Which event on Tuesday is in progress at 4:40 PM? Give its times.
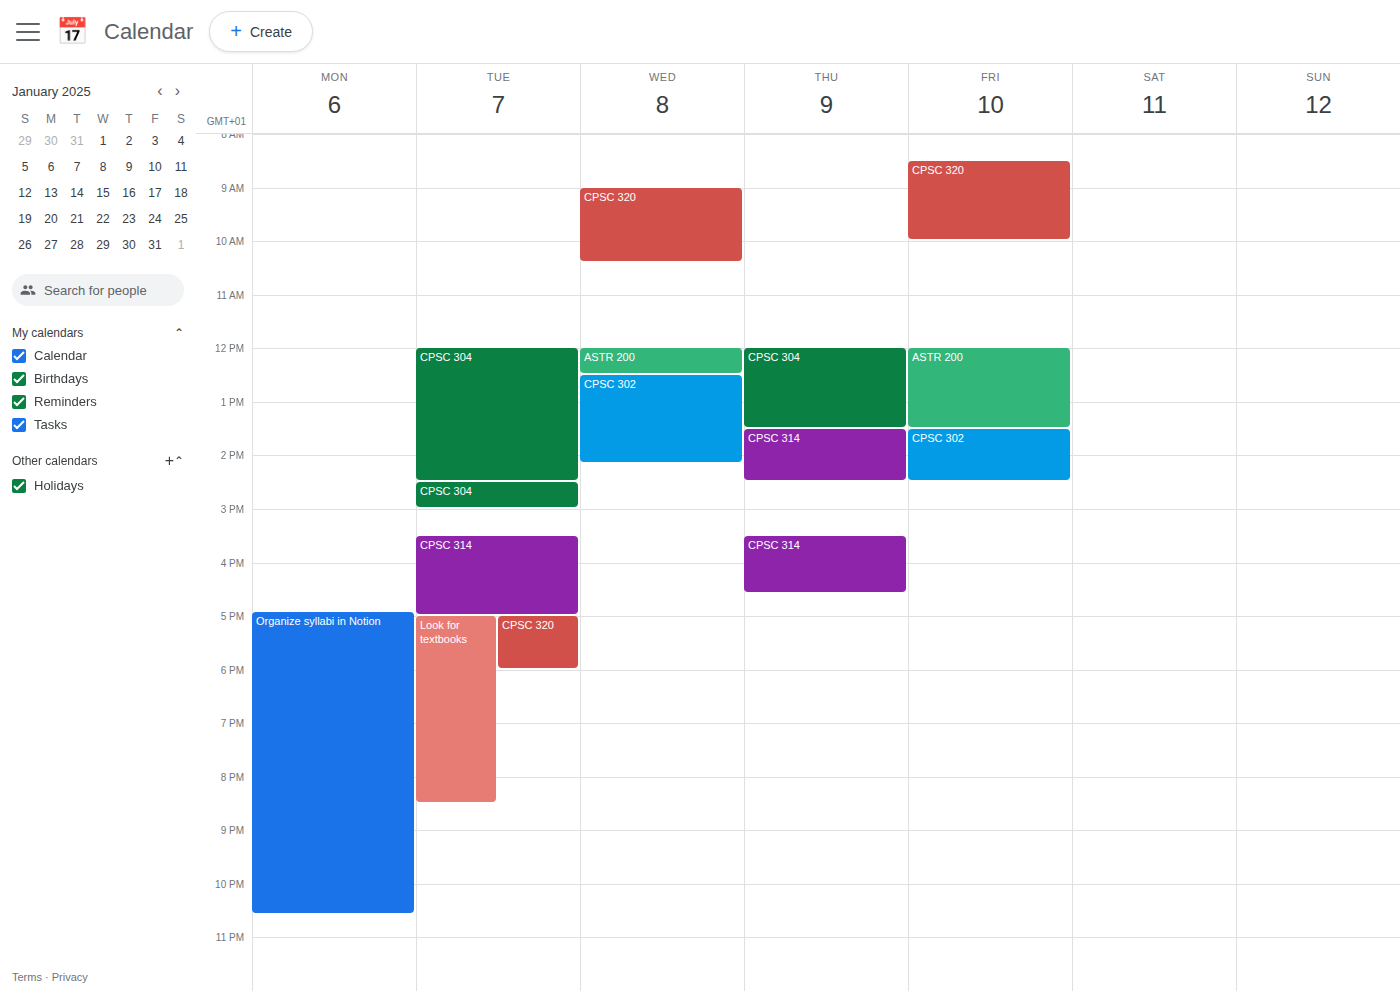
"CPSC 314", 3:30 PM to 5:00 PM